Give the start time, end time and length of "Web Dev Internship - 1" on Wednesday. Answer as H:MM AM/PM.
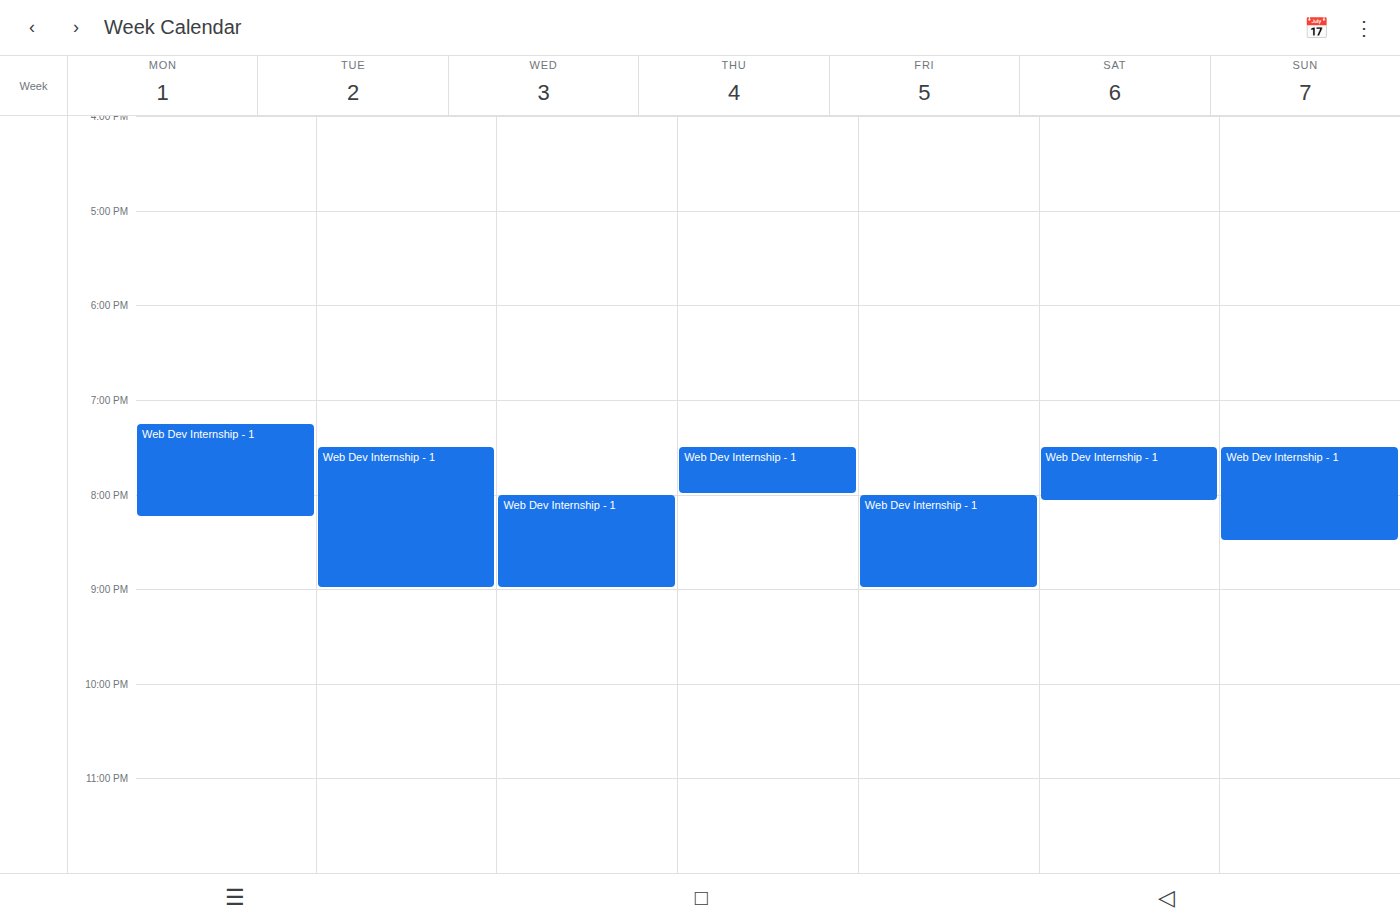
8:00 PM to 9:00 PM, 1 hour